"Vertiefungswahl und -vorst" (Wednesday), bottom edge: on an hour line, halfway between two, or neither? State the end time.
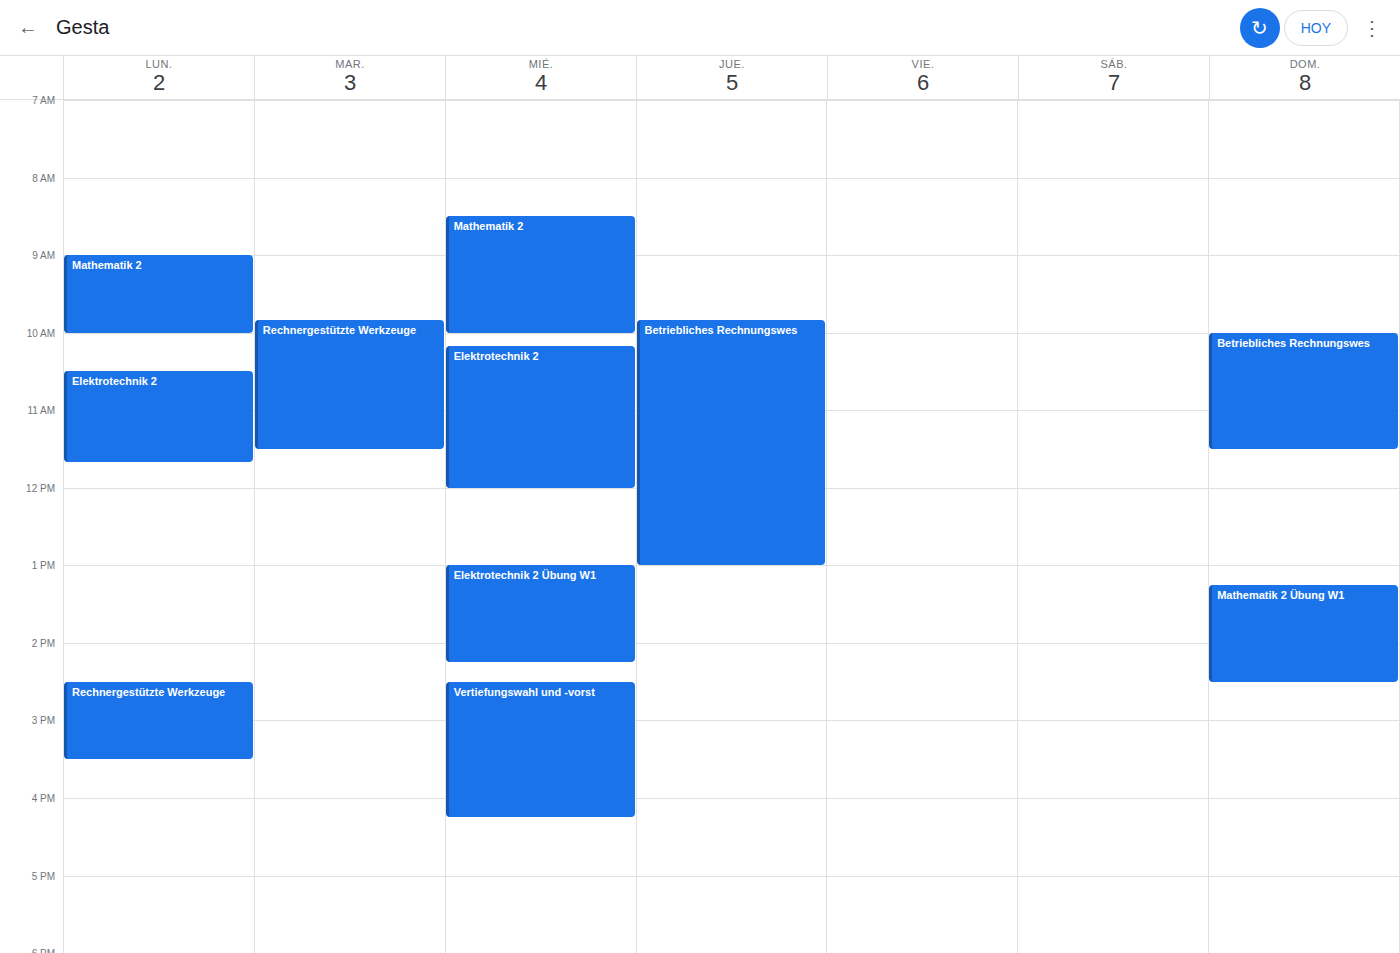
4:15 PM -- neither: a quarter of the way from the 4 PM line to the 5 PM line.